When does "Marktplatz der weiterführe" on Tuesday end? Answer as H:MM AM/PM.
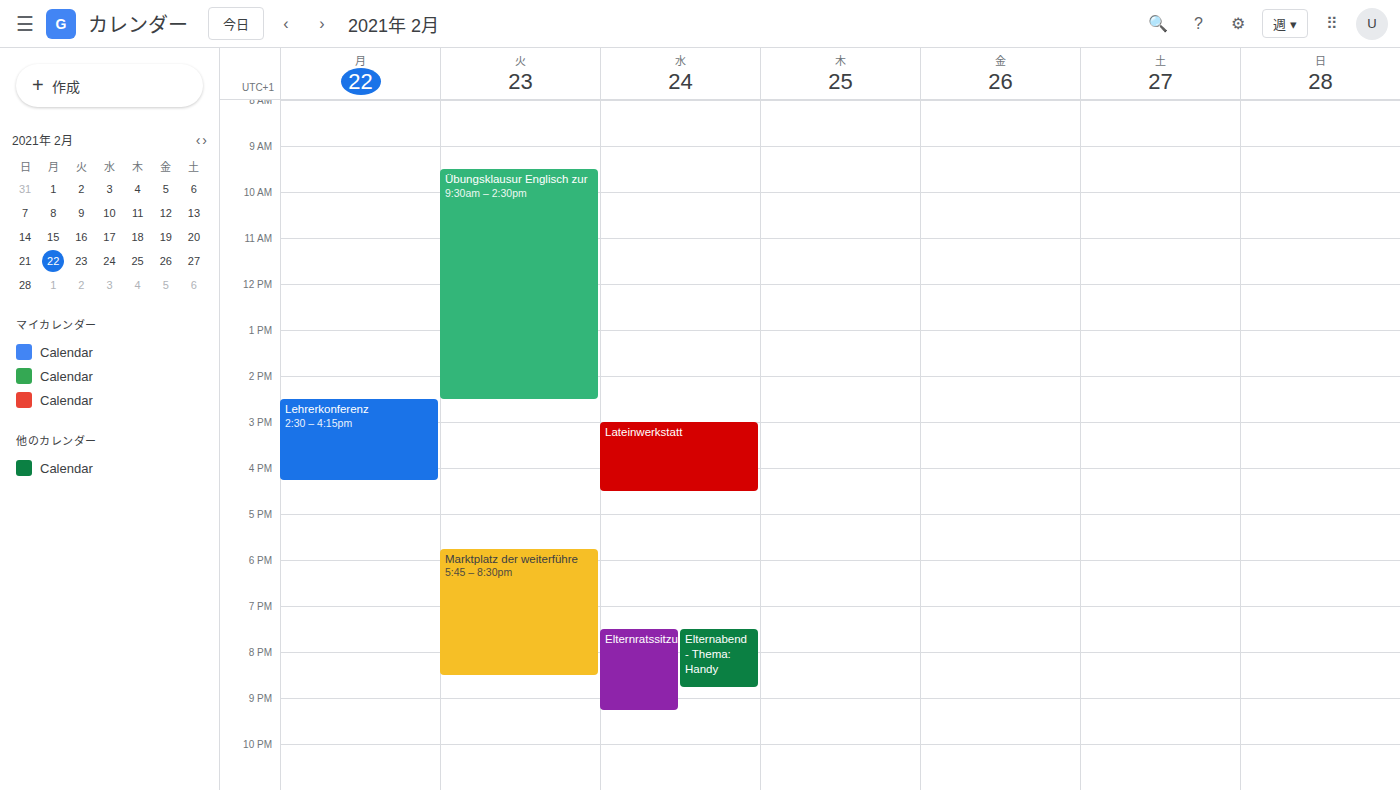
8:30 PM